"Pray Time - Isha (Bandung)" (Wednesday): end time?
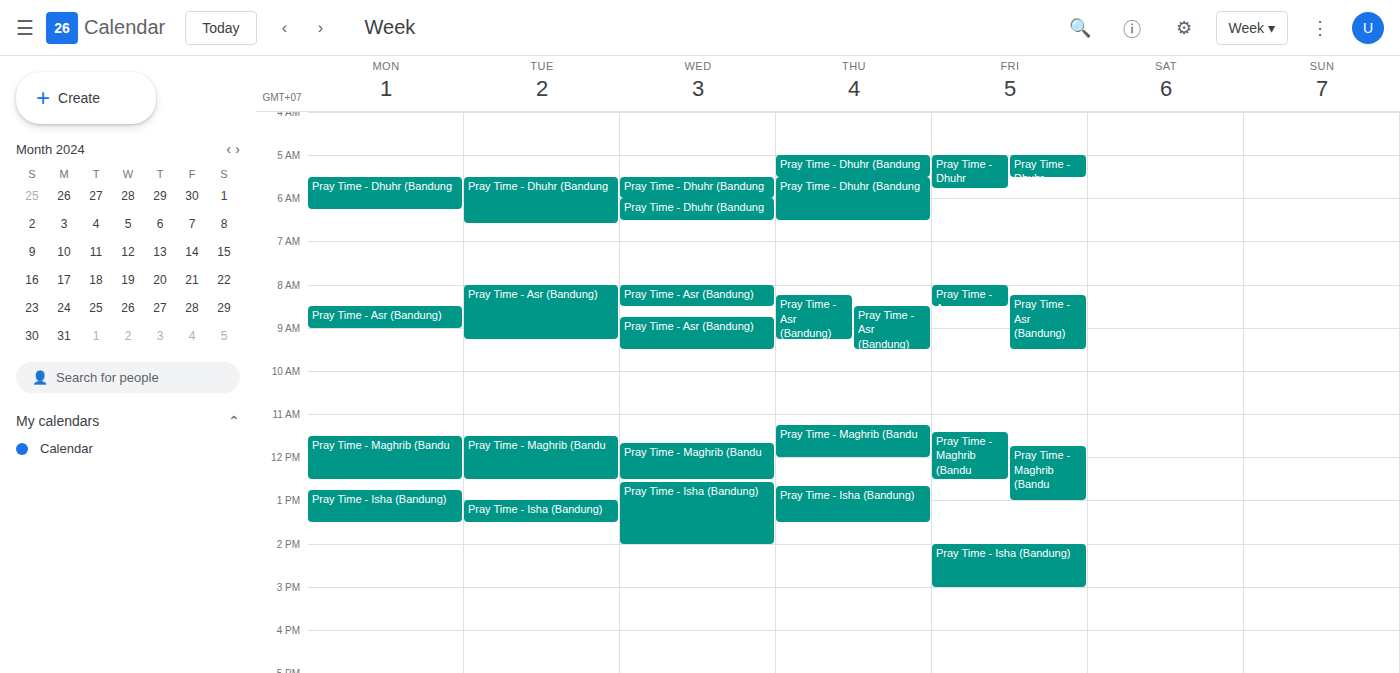
14:00